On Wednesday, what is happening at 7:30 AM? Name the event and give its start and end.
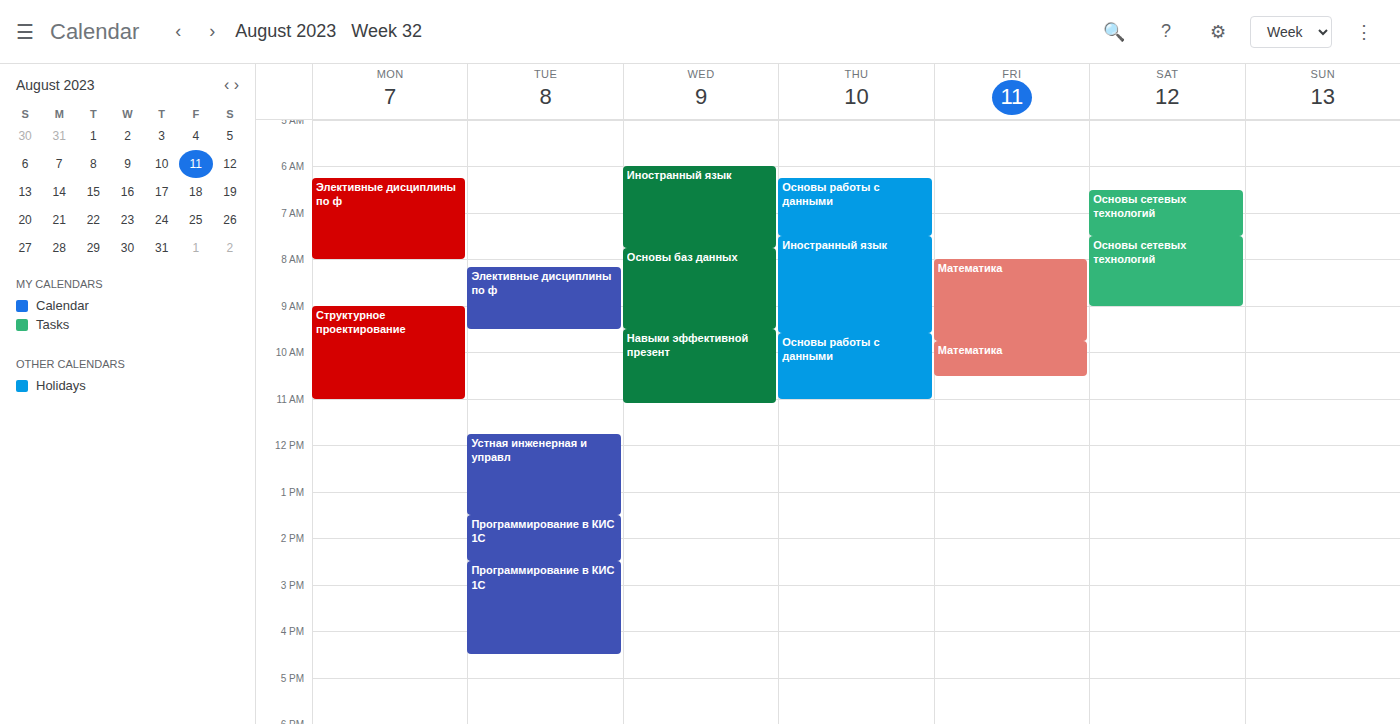
"Иностранный язык", 6:00 AM to 7:45 AM